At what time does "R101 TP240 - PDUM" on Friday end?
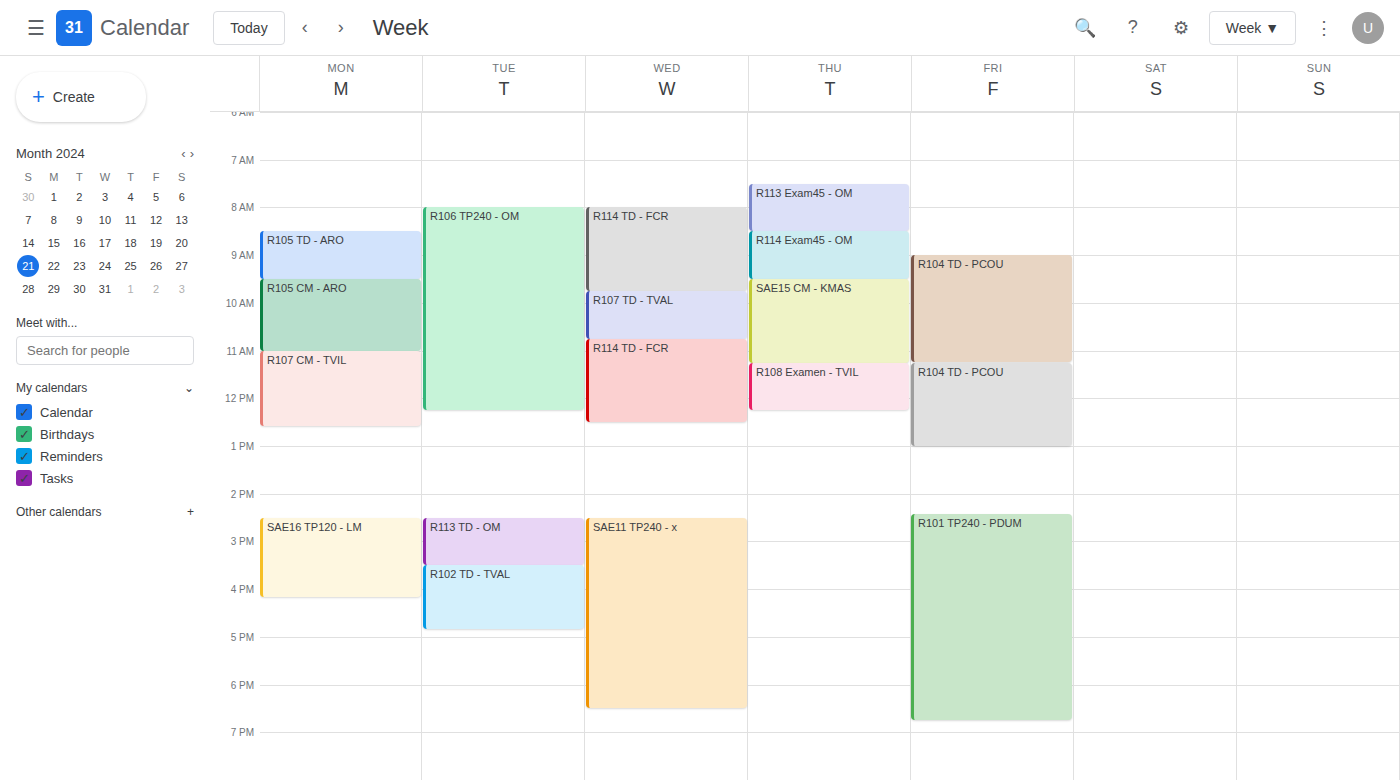
6:45 PM